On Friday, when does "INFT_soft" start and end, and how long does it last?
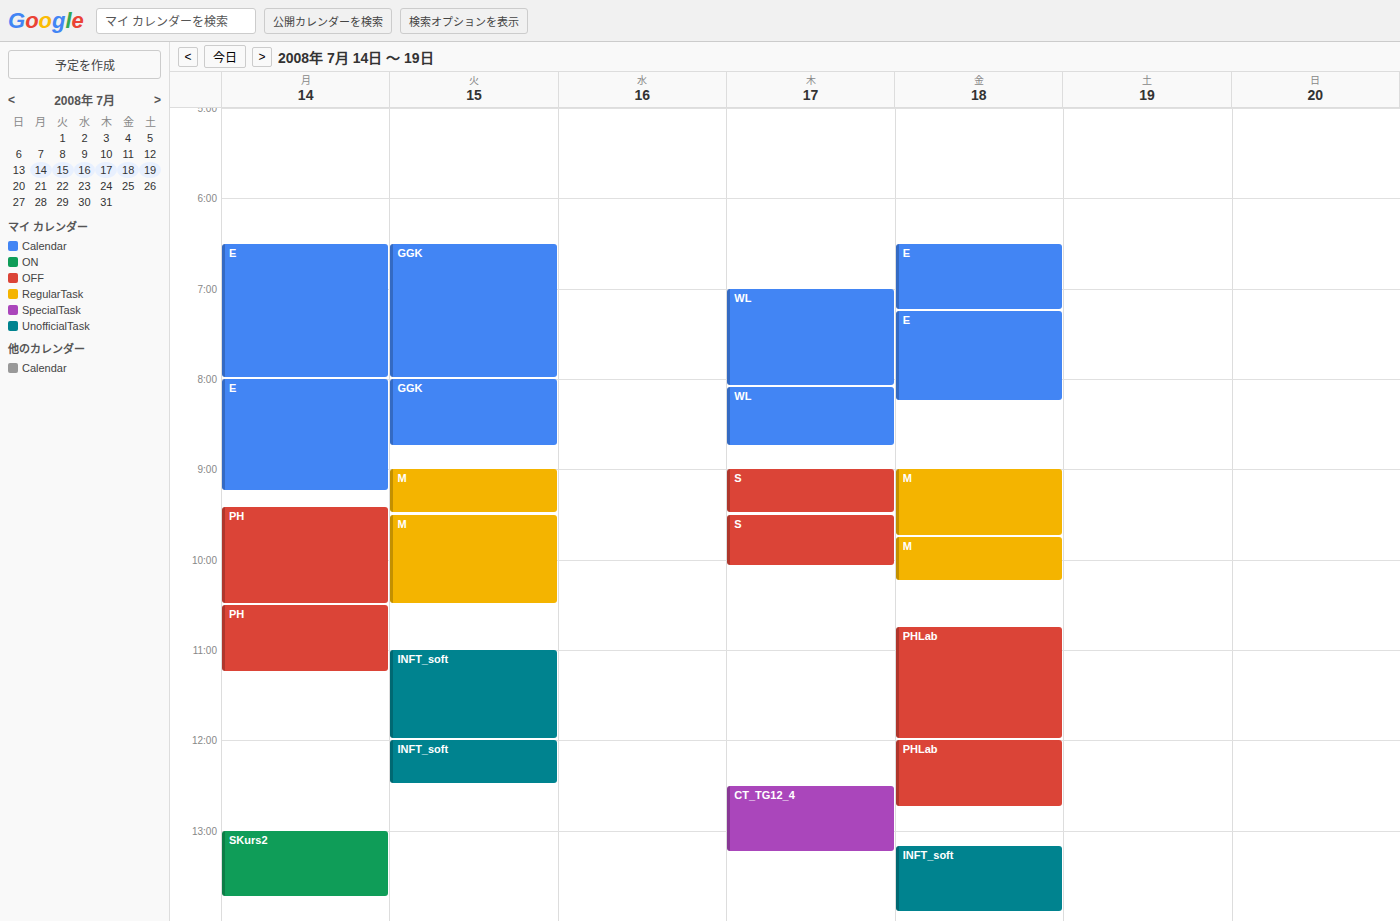
13:10 to 13:55, 45 minutes